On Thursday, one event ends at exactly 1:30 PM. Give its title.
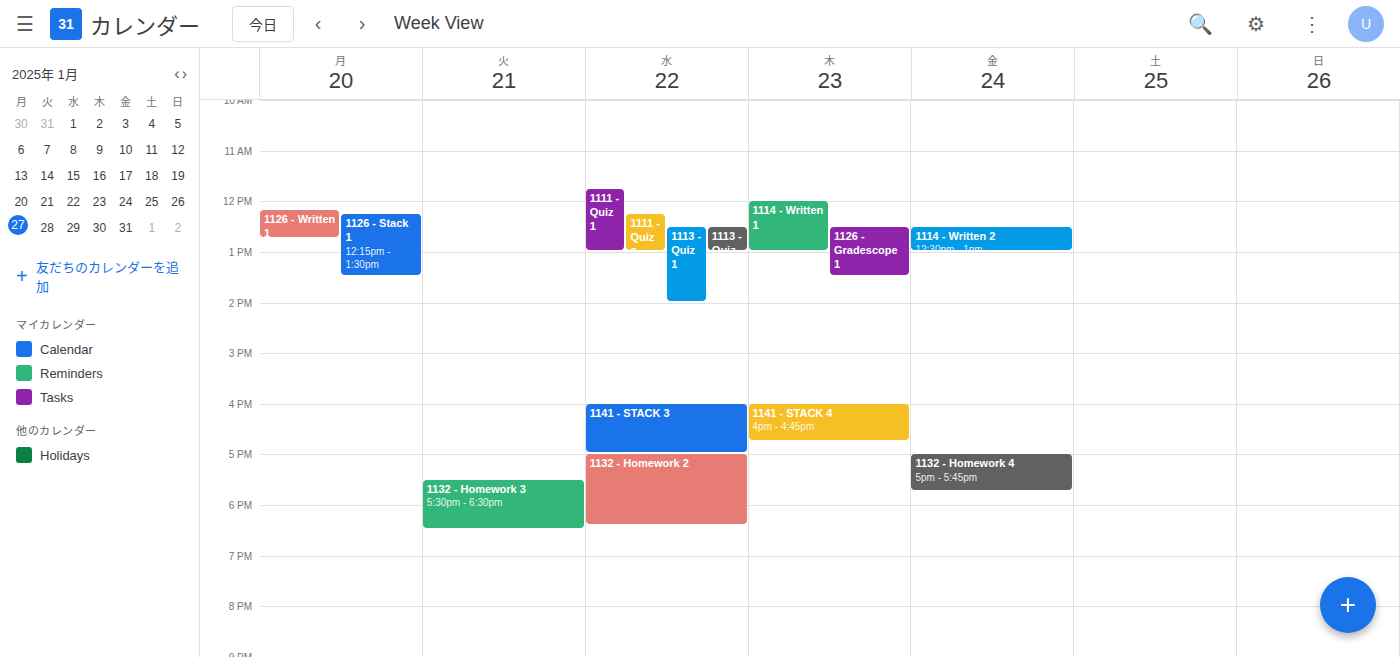
"1126 - Gradescope 1"